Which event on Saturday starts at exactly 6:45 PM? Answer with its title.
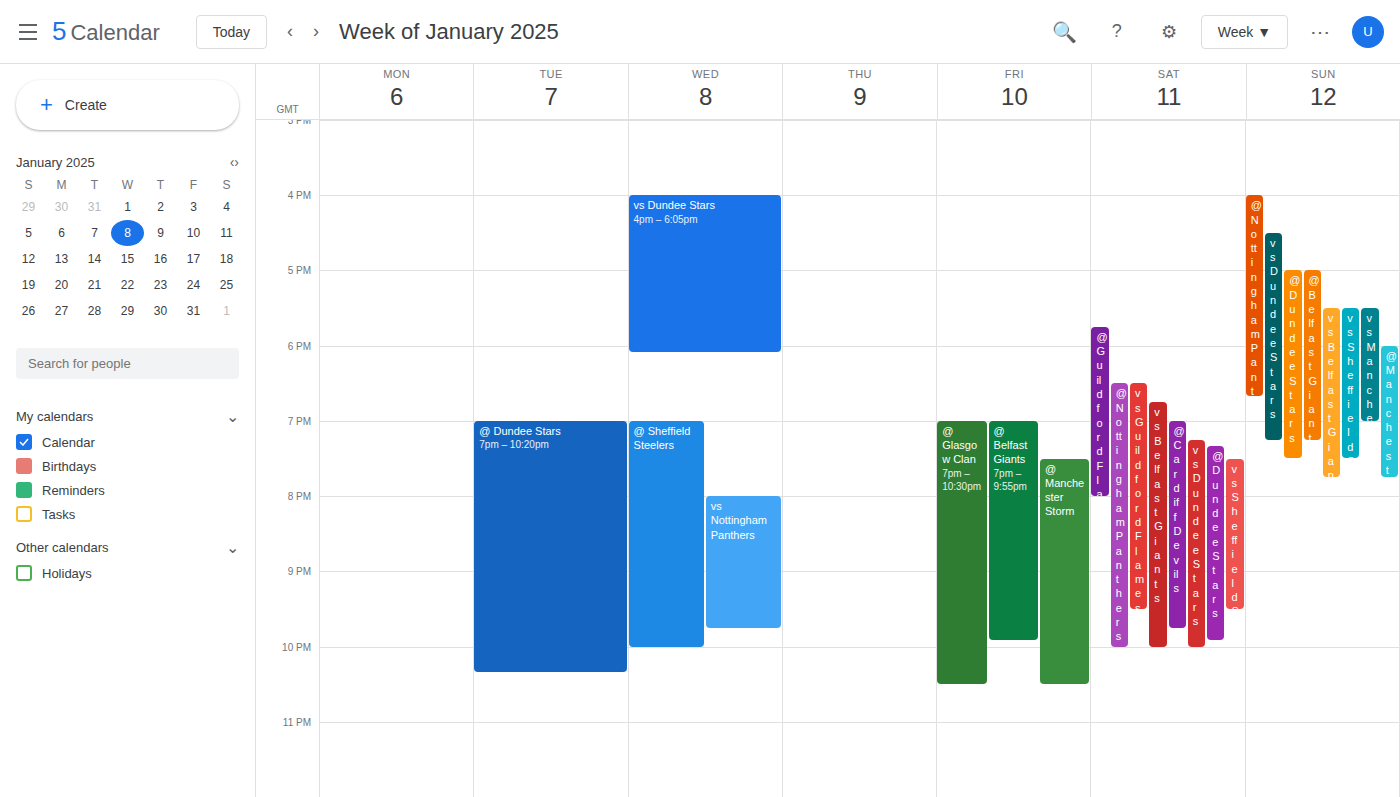
"vs Belfast Giants"